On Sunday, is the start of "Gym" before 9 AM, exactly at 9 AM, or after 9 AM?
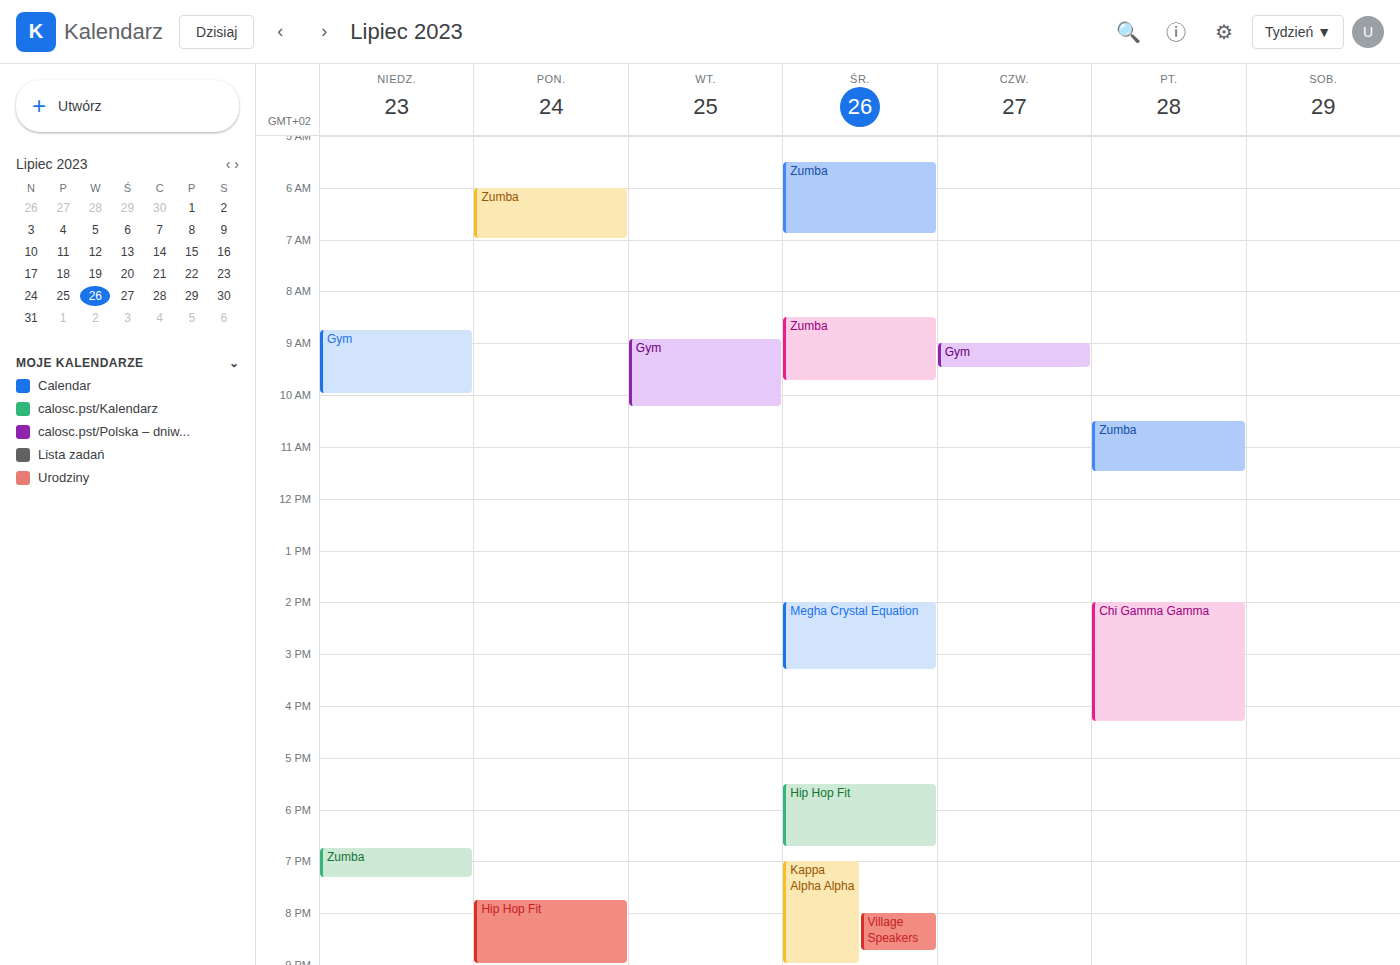
8:45 AM -- before 9 AM, 15 minutes above the 9 AM line.